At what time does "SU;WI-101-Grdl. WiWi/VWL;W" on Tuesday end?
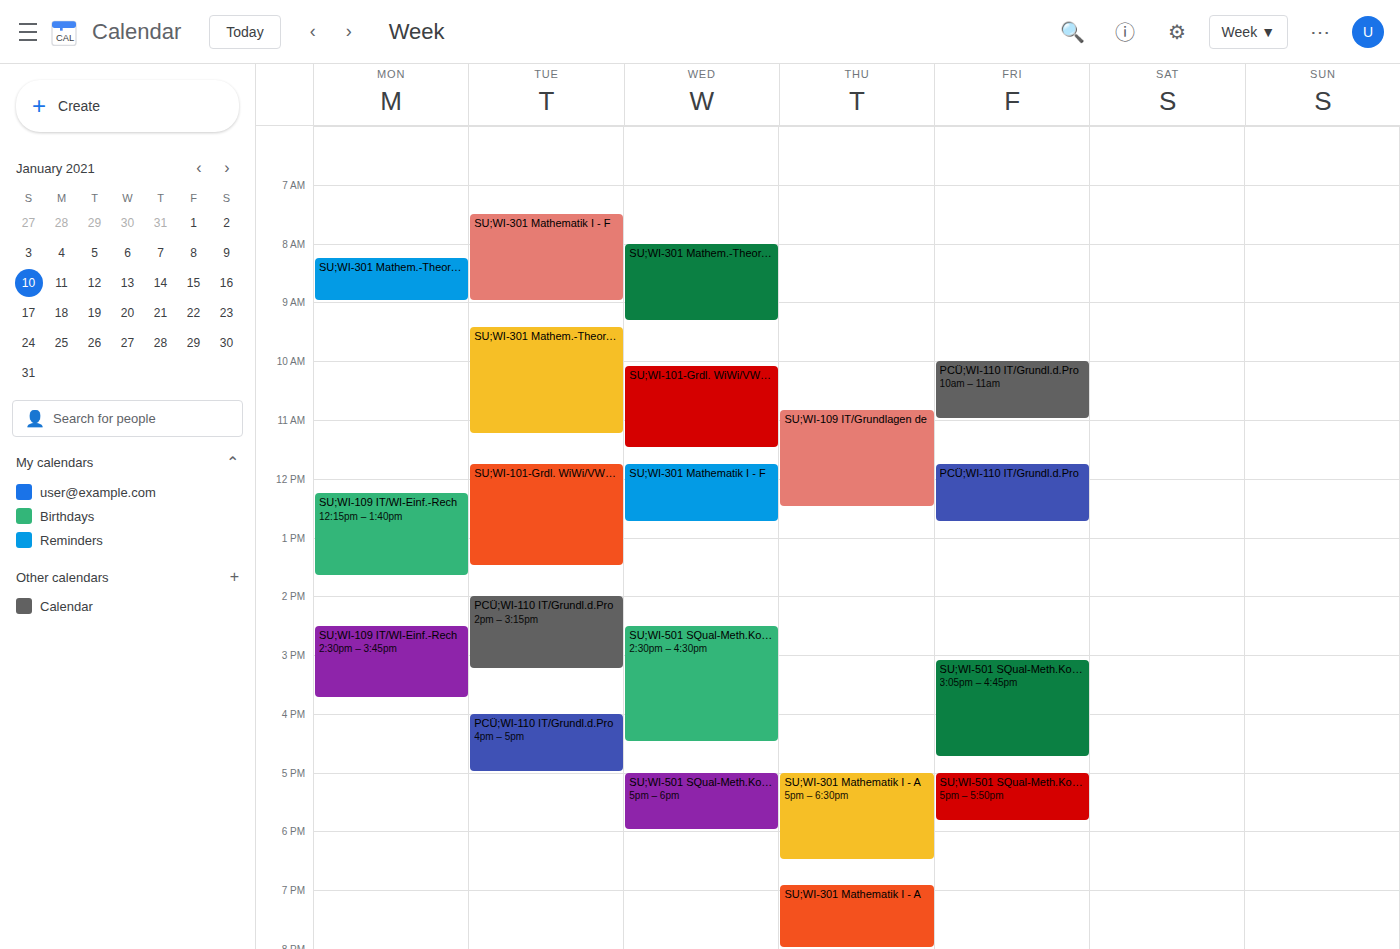
1:30 PM